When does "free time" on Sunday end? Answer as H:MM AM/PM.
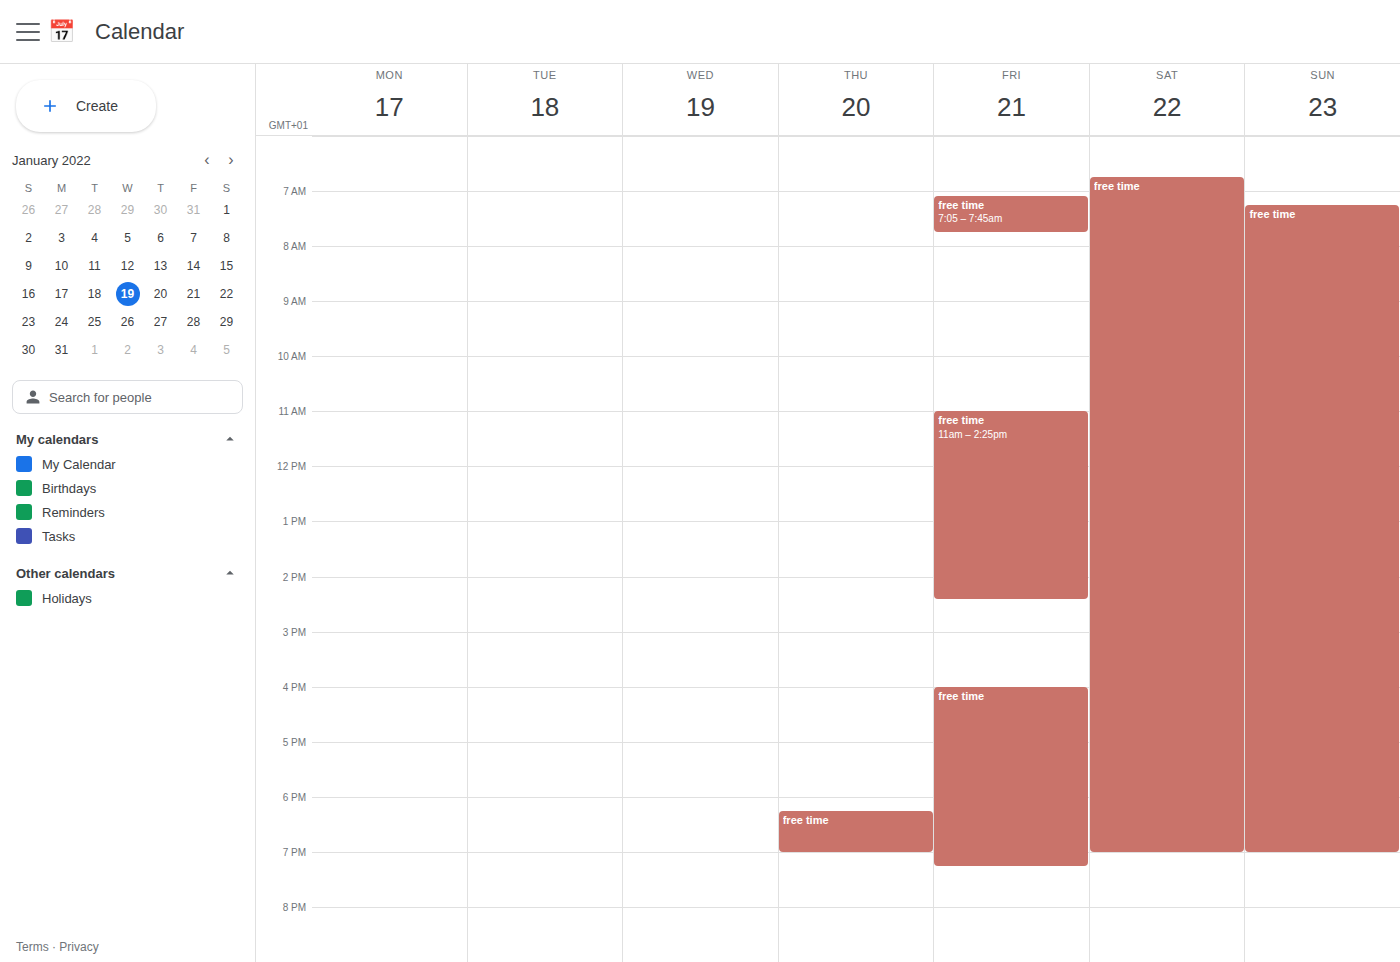
7:00 PM